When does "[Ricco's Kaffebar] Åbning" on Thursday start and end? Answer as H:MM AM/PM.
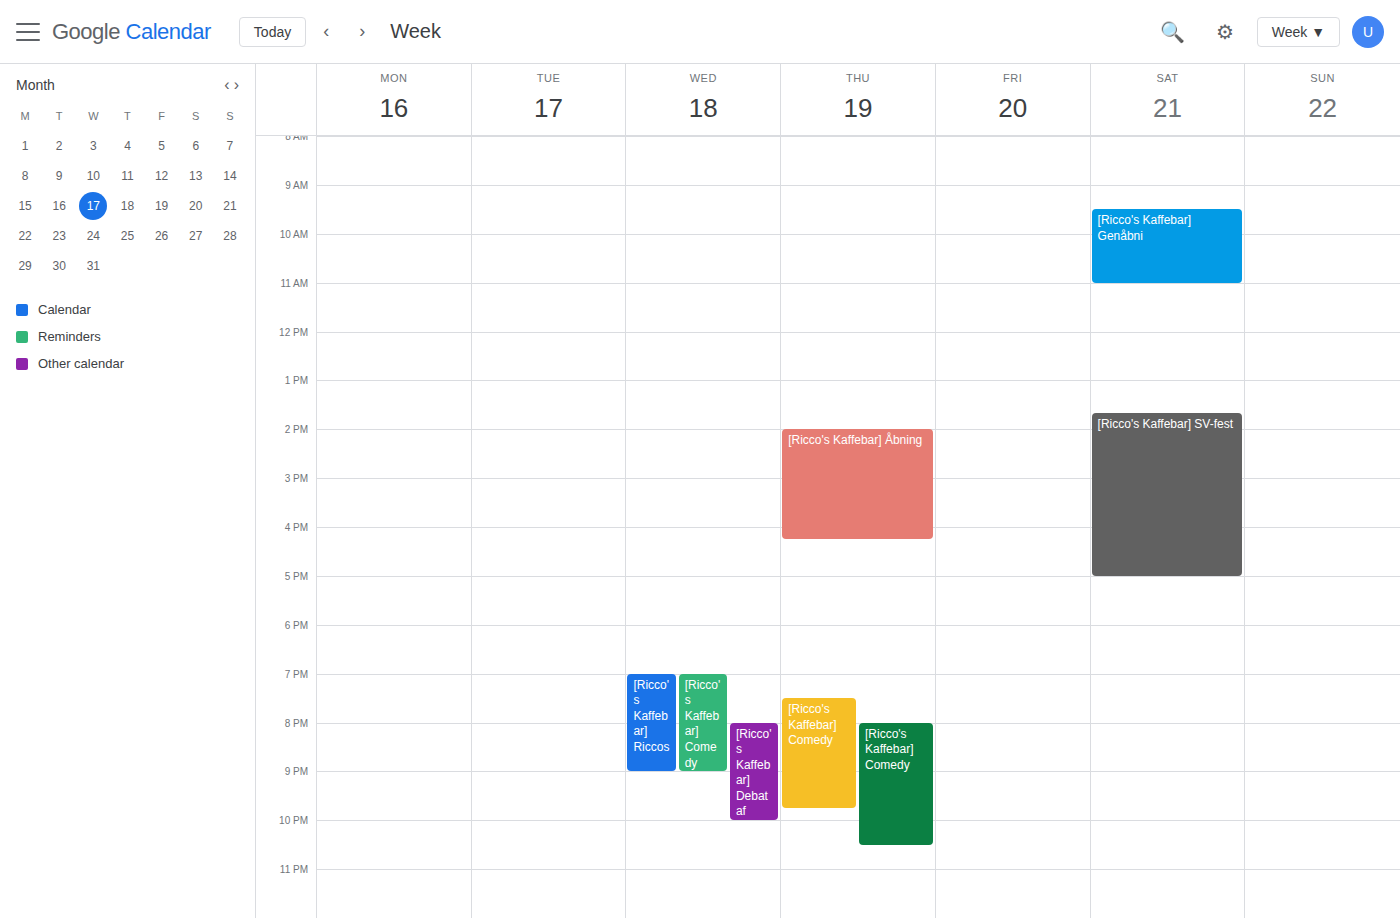
2:00 PM to 4:15 PM